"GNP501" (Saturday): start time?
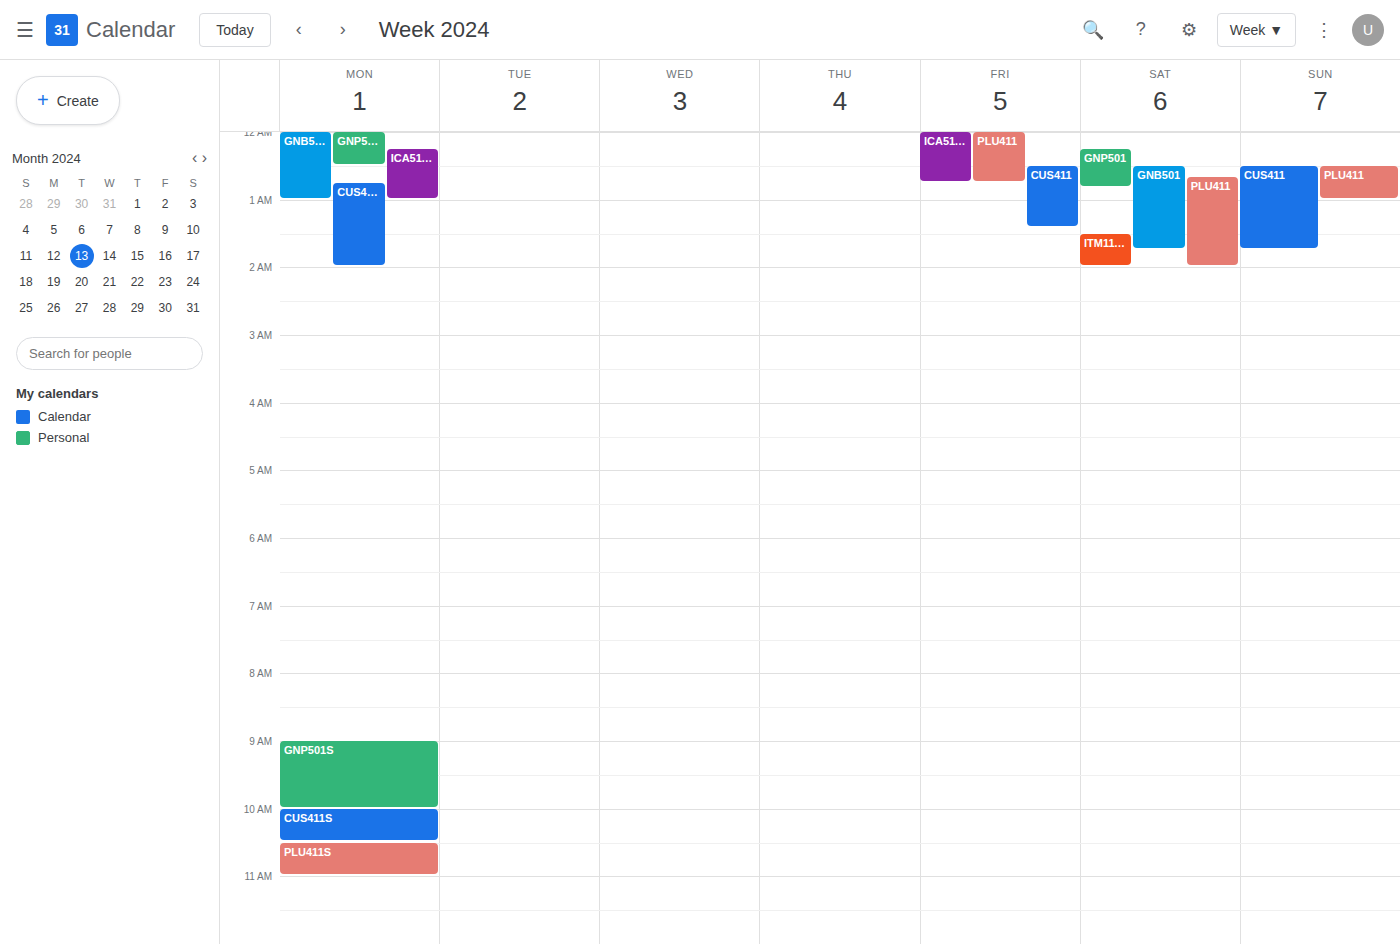
12:15 AM